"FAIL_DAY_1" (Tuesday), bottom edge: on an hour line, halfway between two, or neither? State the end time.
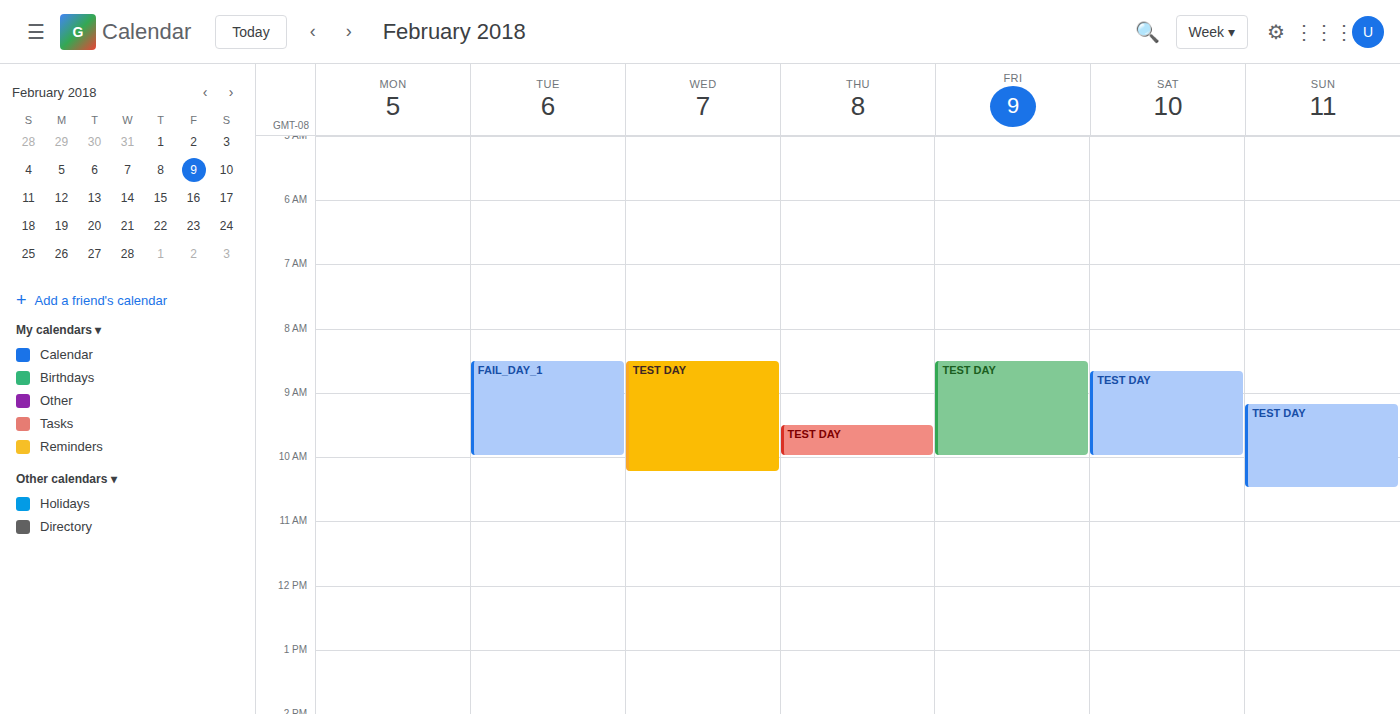
10:00 AM -- exactly on the 10 AM line.